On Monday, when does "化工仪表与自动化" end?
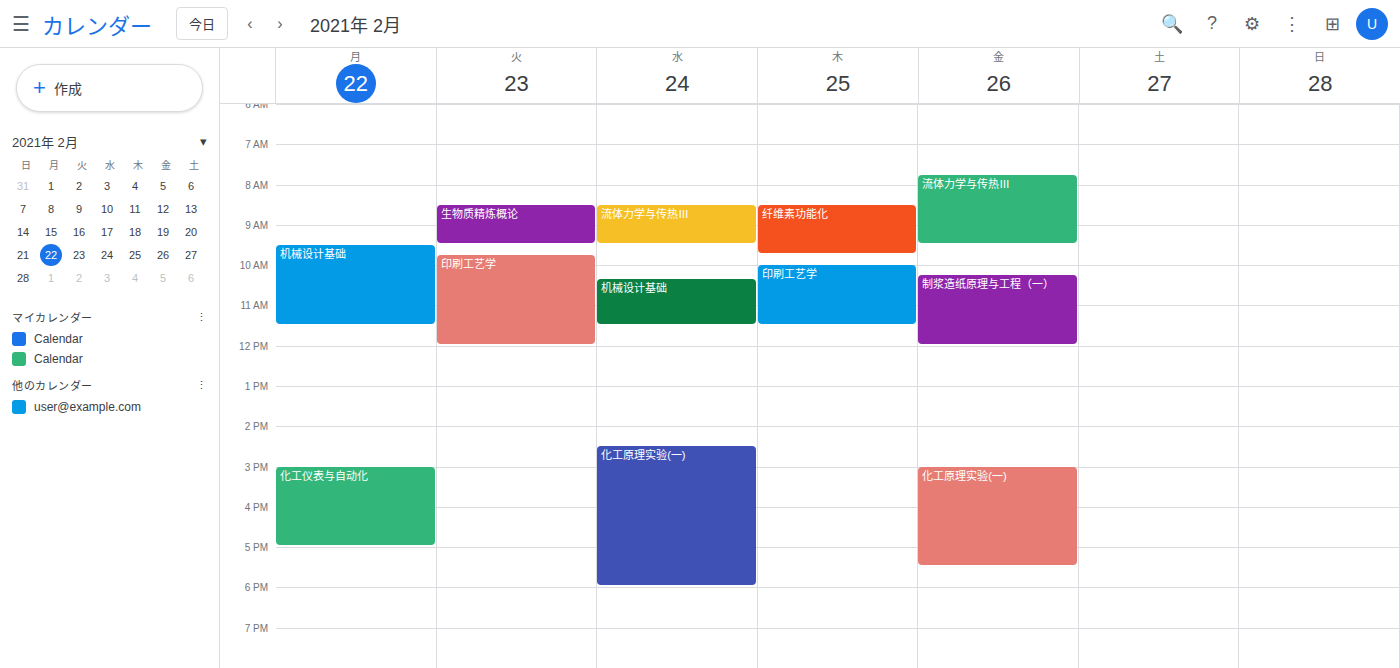
5:00 PM